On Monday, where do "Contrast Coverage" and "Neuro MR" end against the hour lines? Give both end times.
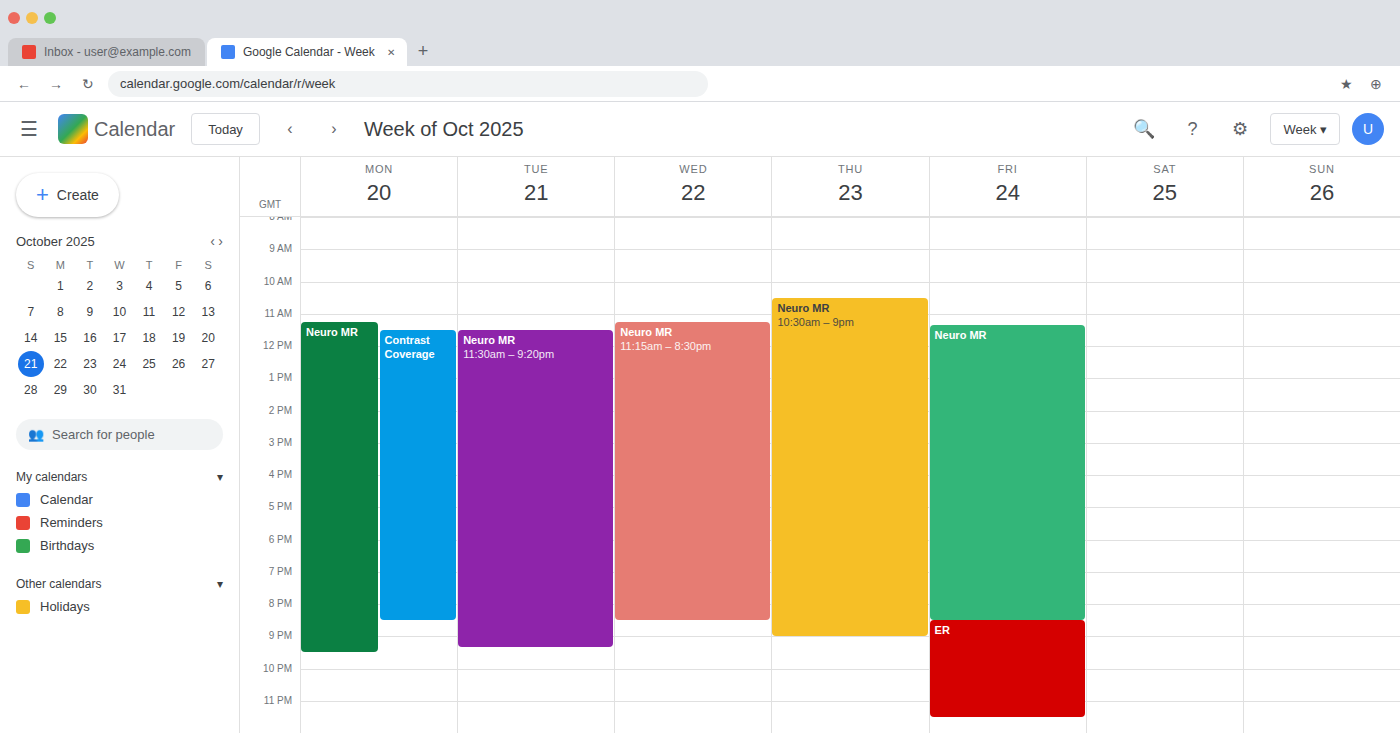
"Contrast Coverage": 20:30, halfway between the 20:00 and 21:00 lines. "Neuro MR": 21:30, halfway between the 21:00 and 22:00 lines.